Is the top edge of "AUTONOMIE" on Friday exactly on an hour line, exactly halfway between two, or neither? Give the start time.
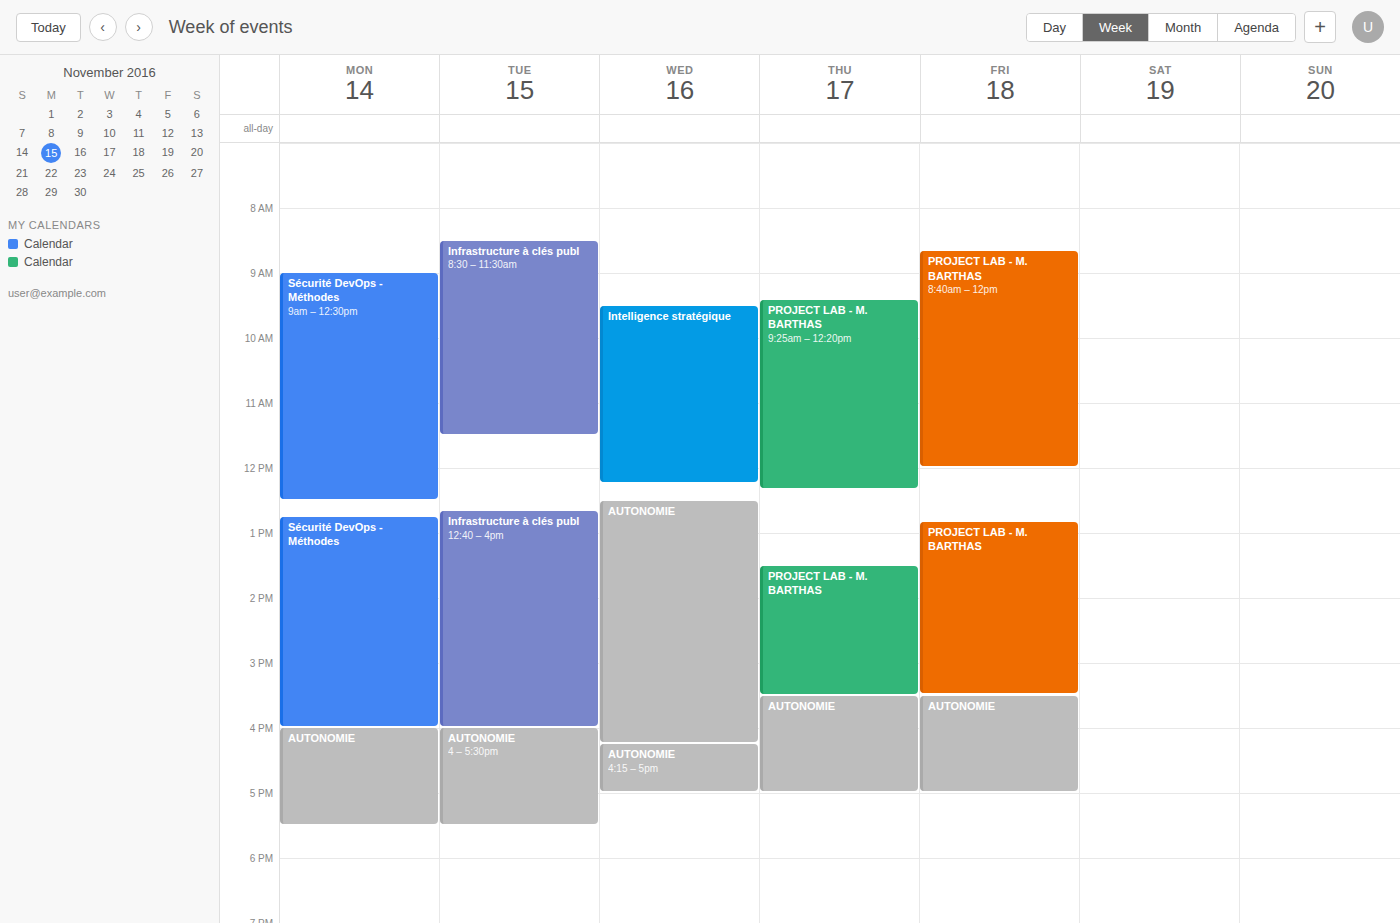
3:30 PM -- halfway between the 3 PM and 4 PM lines.